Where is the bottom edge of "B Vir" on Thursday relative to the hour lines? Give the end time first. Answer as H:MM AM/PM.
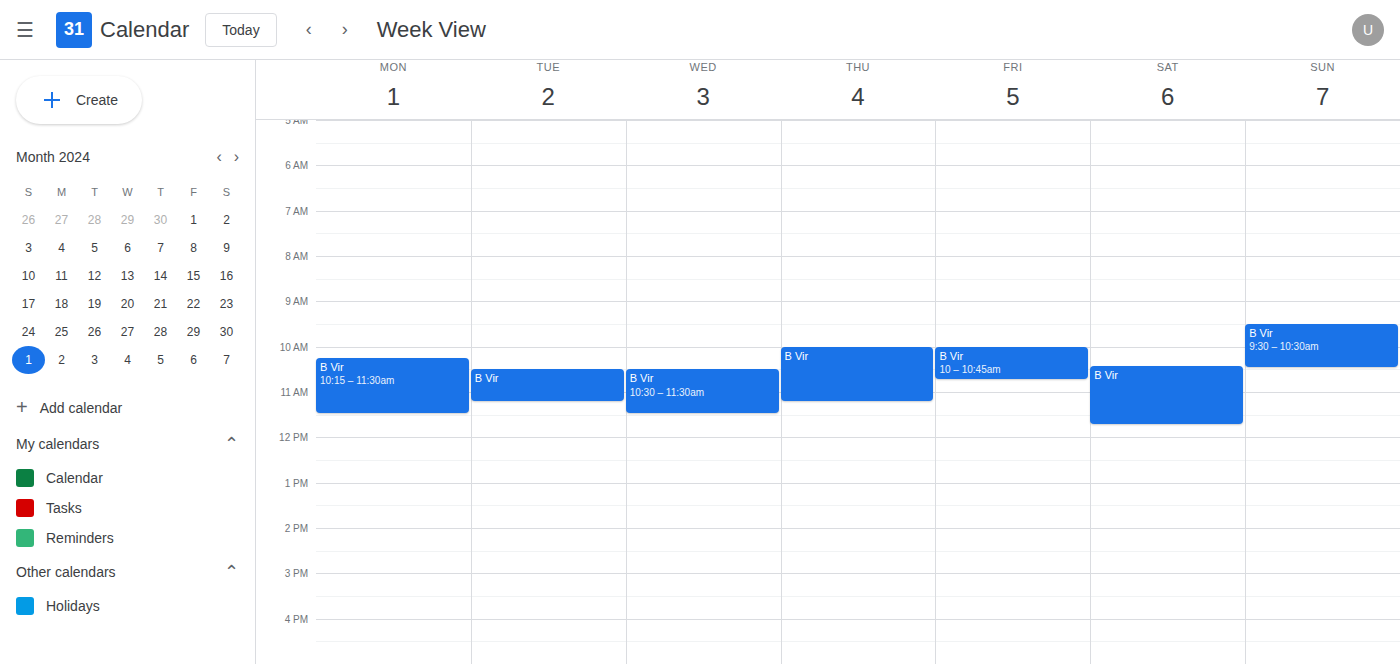
11:15 AM -- neither: a quarter of the way from the 11 AM line to the 12 PM line.